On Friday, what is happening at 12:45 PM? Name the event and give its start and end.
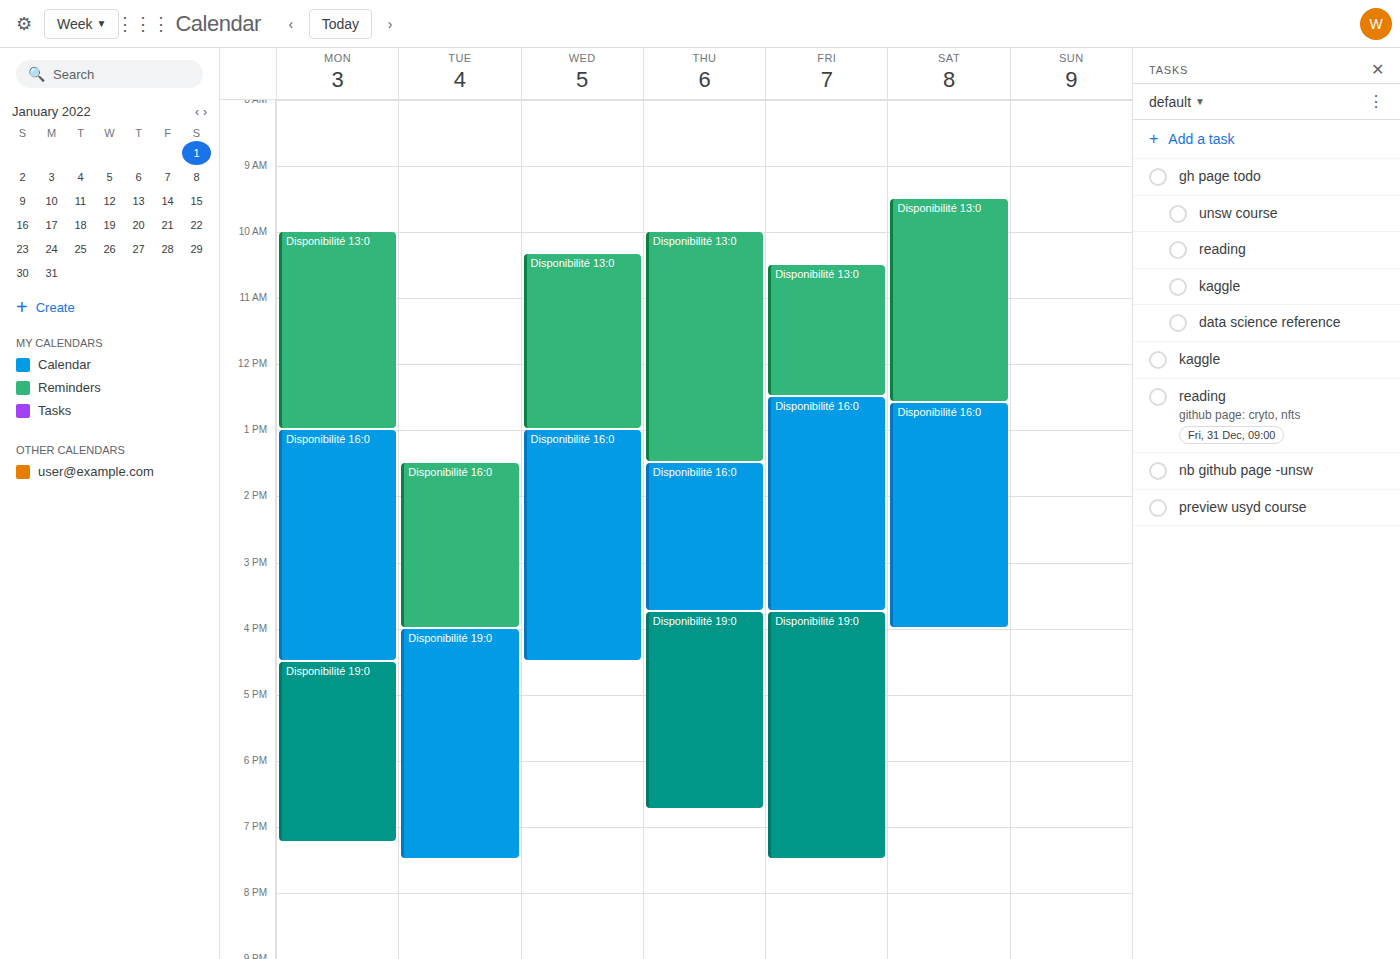
"Disponibilité 16:0", 12:30 PM to 3:45 PM